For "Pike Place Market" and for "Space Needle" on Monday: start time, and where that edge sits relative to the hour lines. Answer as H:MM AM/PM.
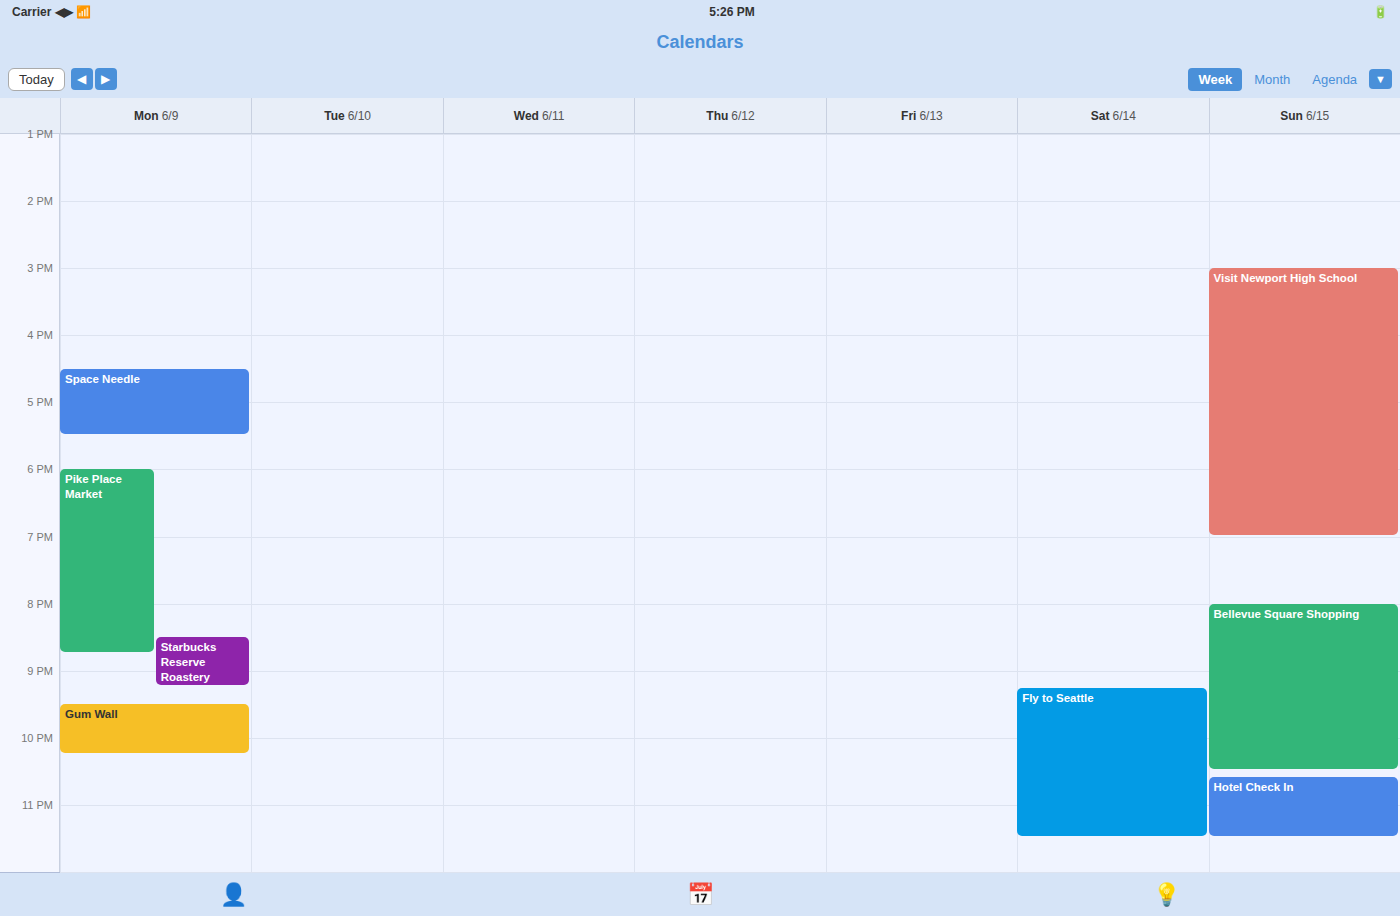
"Pike Place Market": 6:00 PM, exactly on the 6 PM line. "Space Needle": 4:30 PM, halfway between the 4 PM and 5 PM lines.